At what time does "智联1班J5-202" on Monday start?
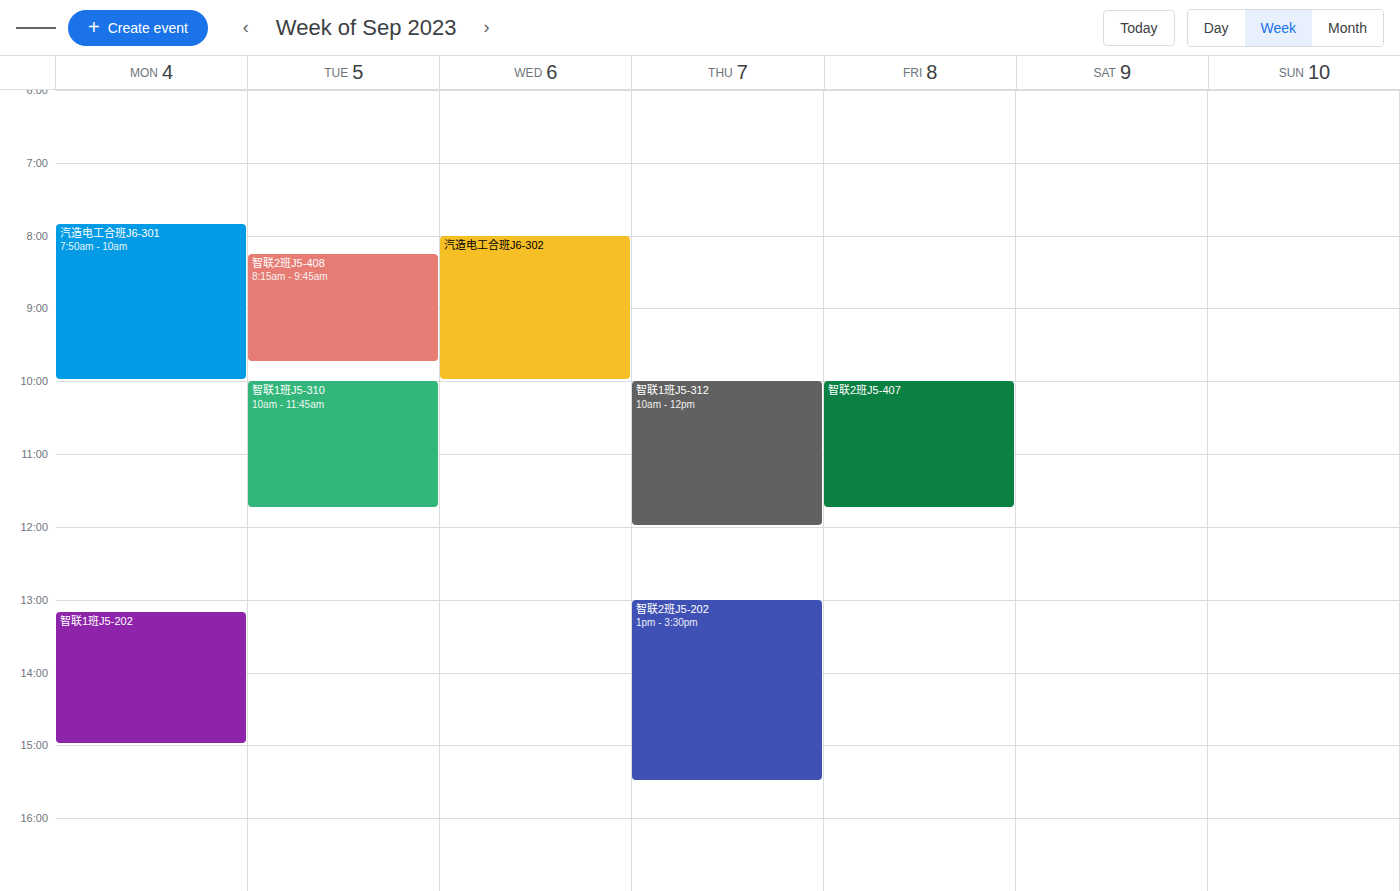
1:10 PM